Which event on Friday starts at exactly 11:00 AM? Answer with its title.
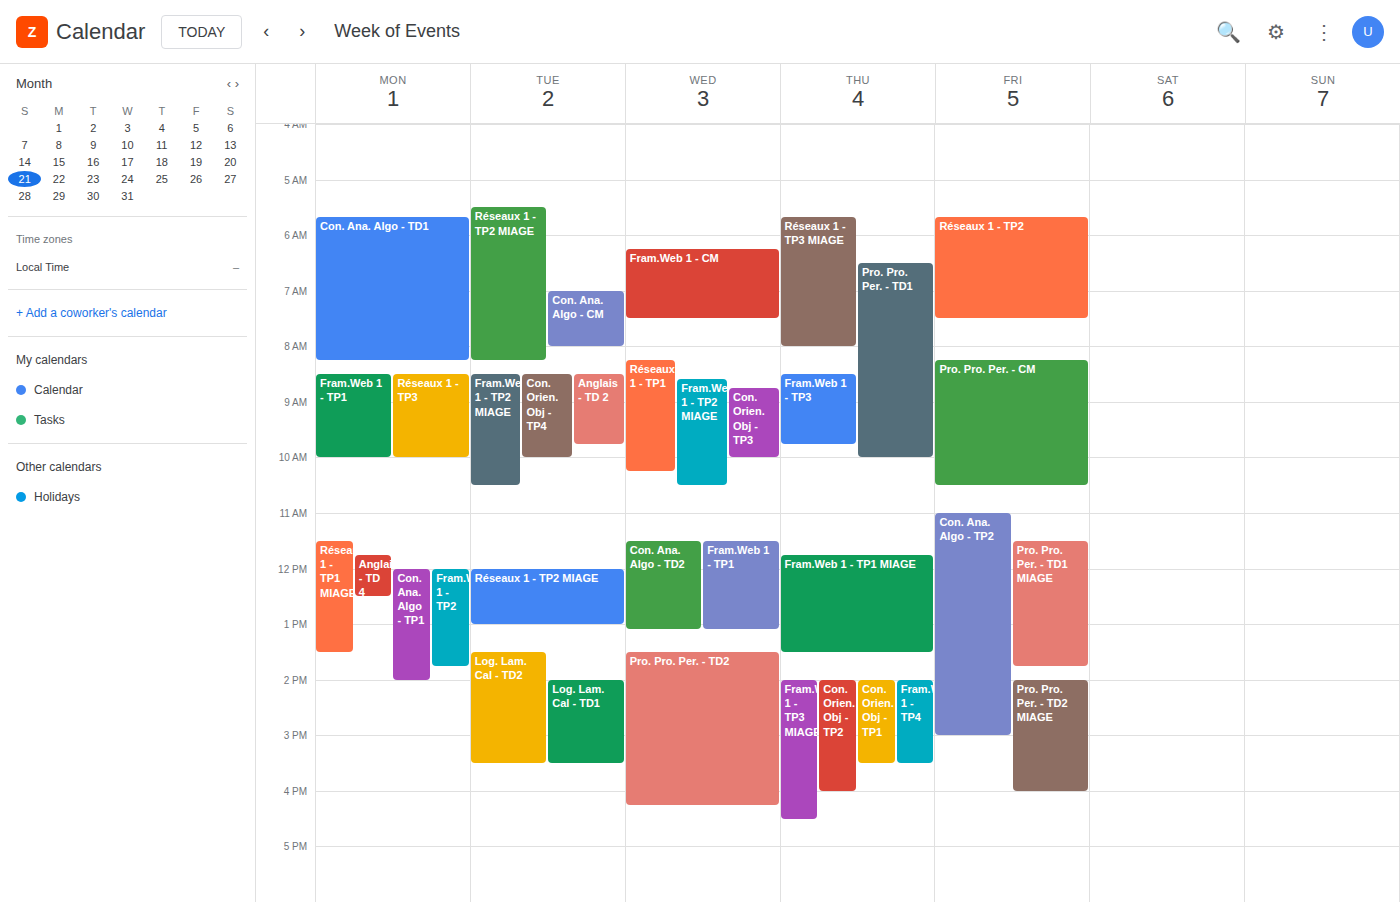
"Con. Ana. Algo - TP2"